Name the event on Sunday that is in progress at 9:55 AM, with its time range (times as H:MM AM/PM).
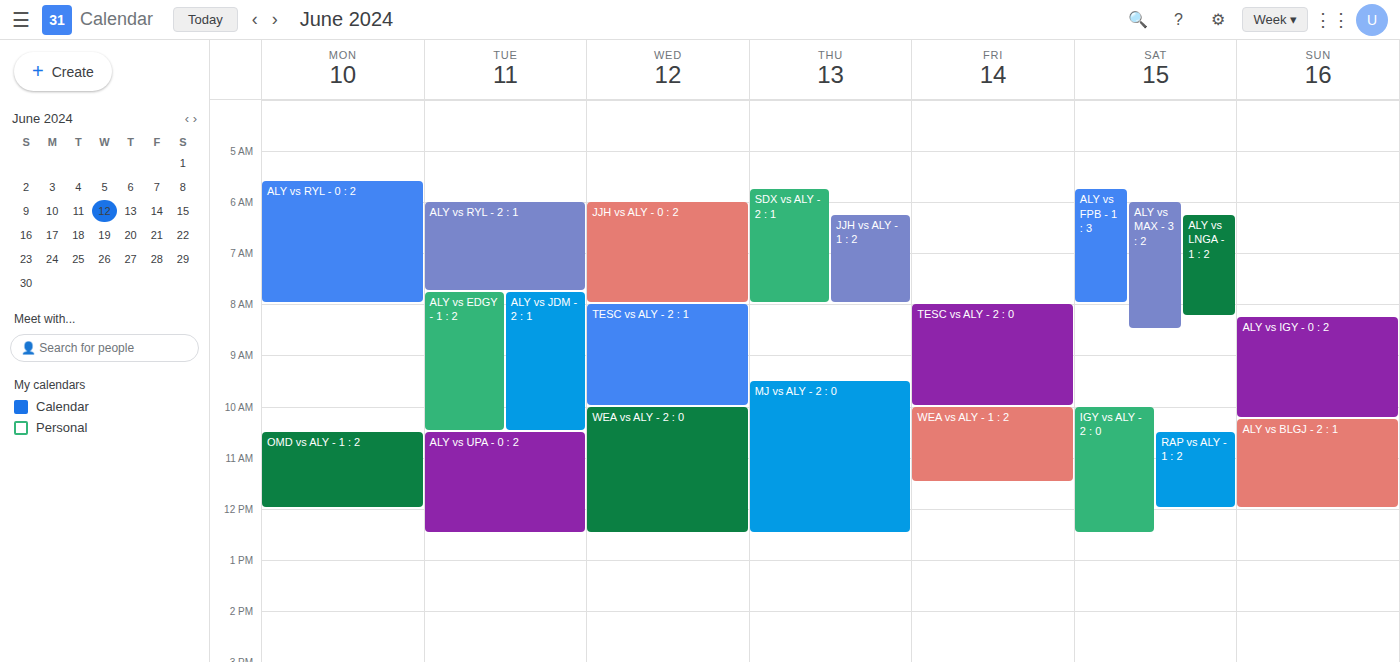
"ALY vs IGY - 0 : 2", 8:15 AM to 10:15 AM